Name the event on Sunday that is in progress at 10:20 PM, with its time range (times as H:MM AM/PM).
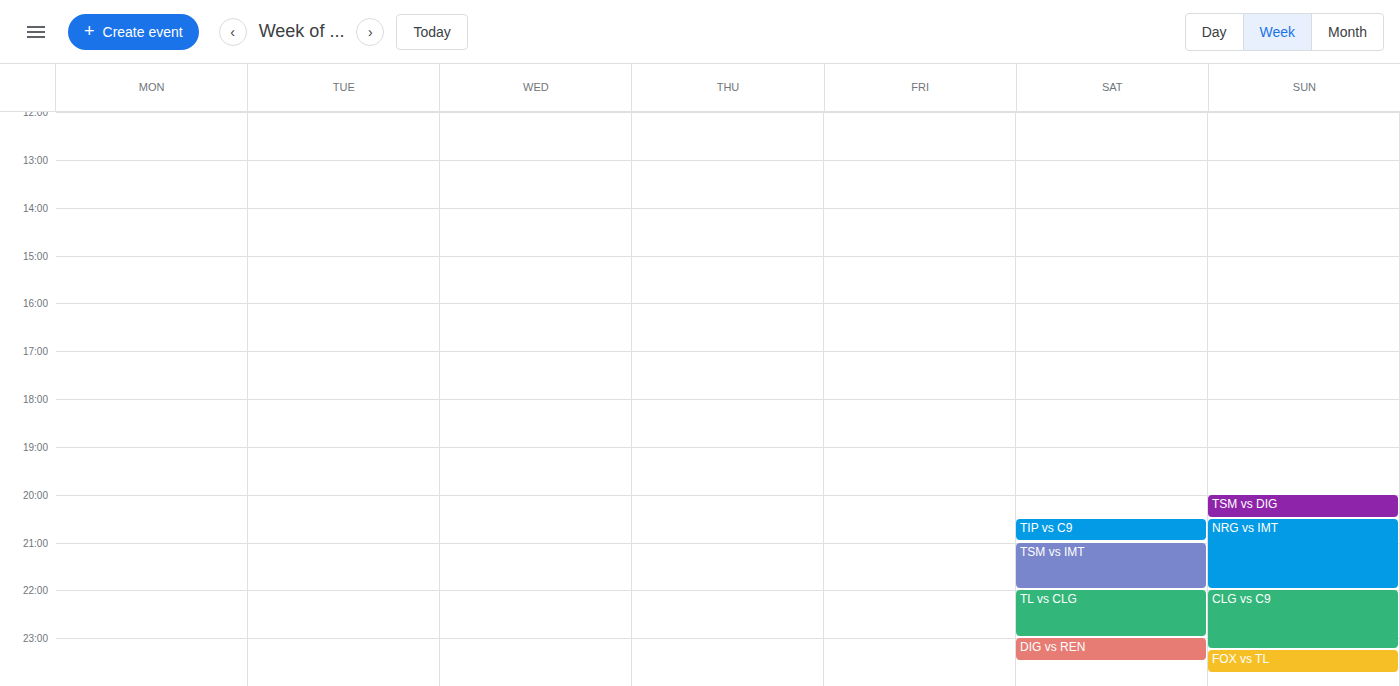
"CLG vs C9", 10:00 PM to 11:15 PM